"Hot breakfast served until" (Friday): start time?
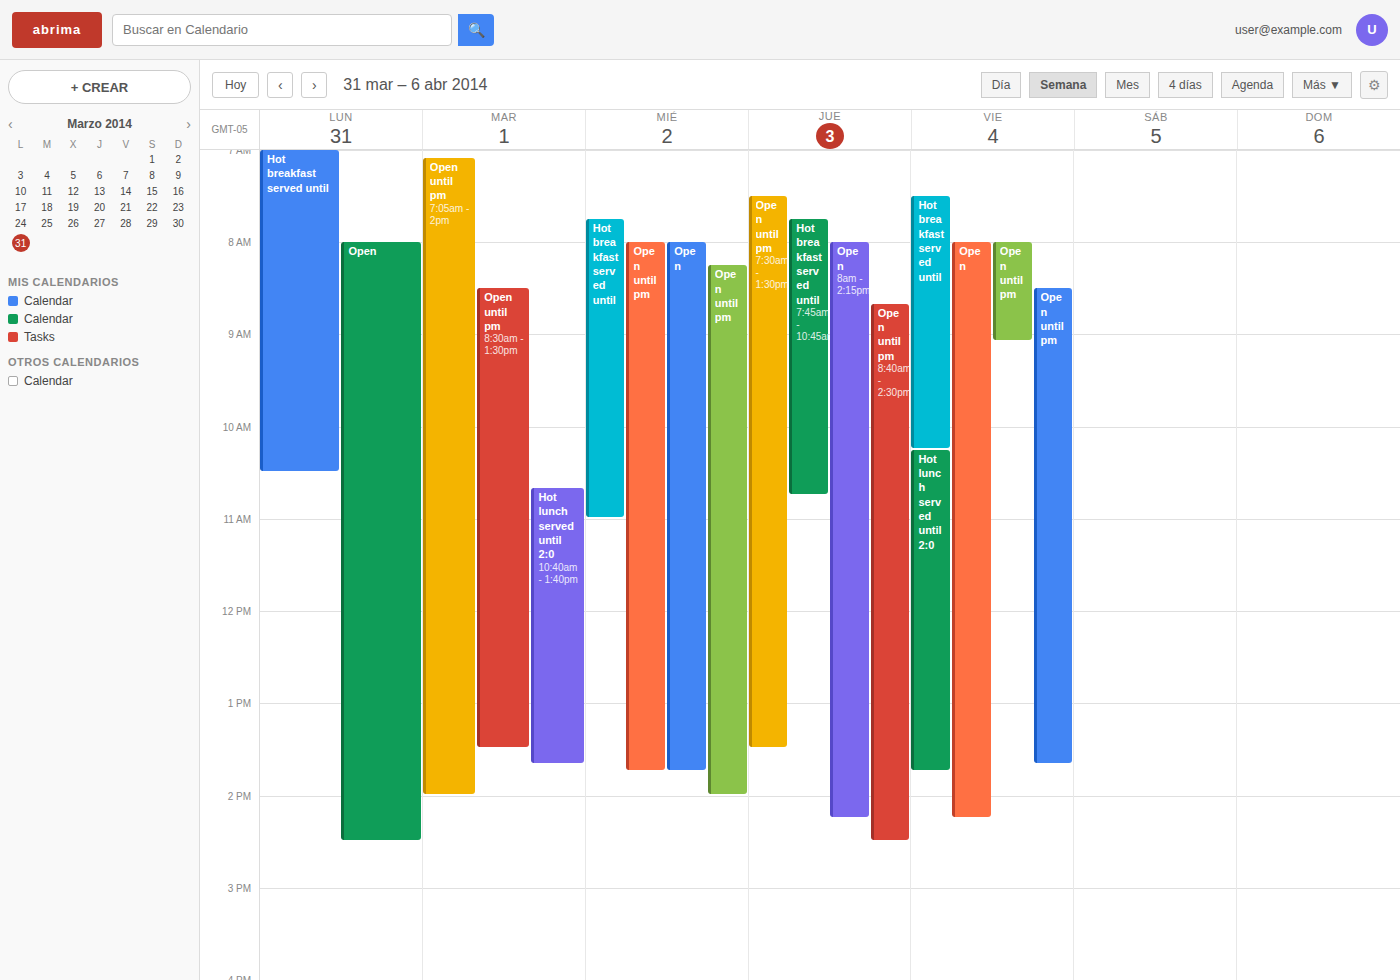
7:30 AM